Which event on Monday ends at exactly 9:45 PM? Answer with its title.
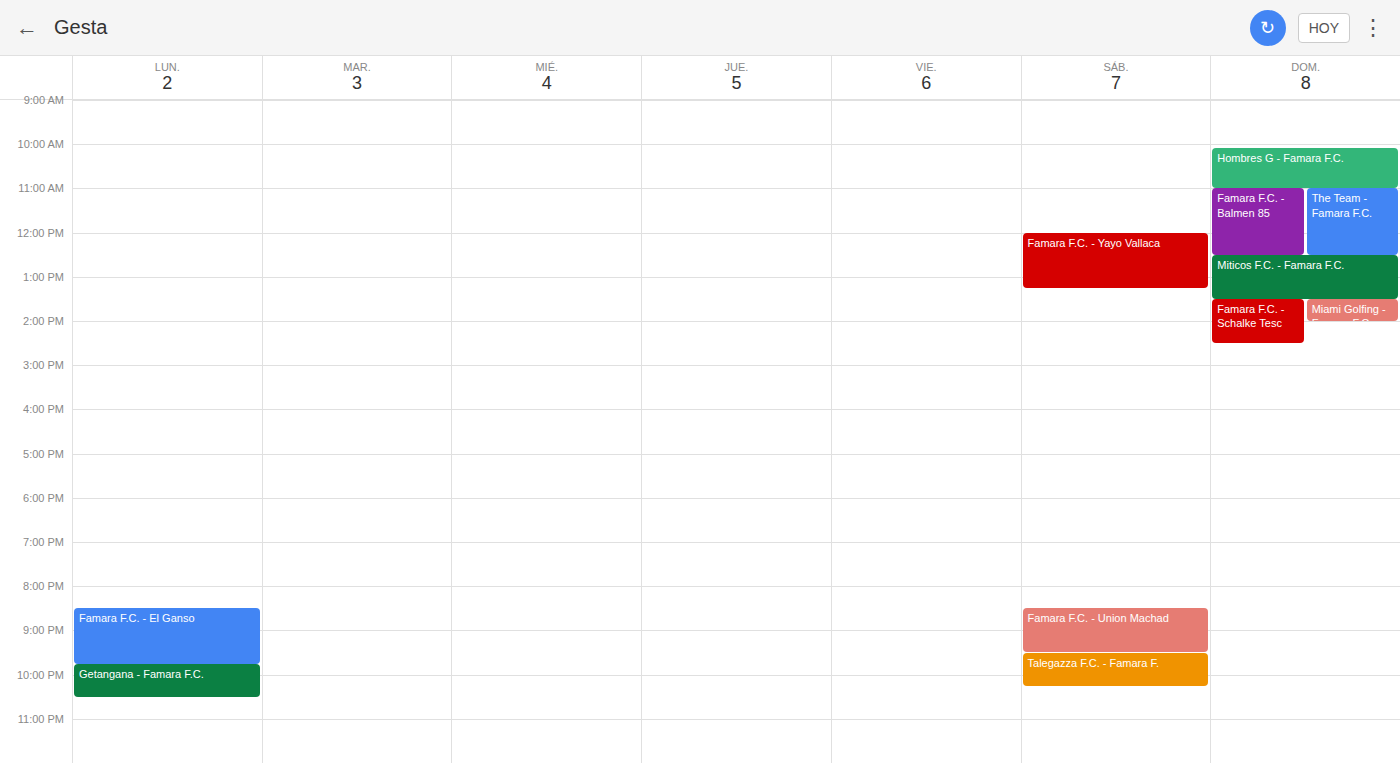
"Famara F.C. - El Ganso"